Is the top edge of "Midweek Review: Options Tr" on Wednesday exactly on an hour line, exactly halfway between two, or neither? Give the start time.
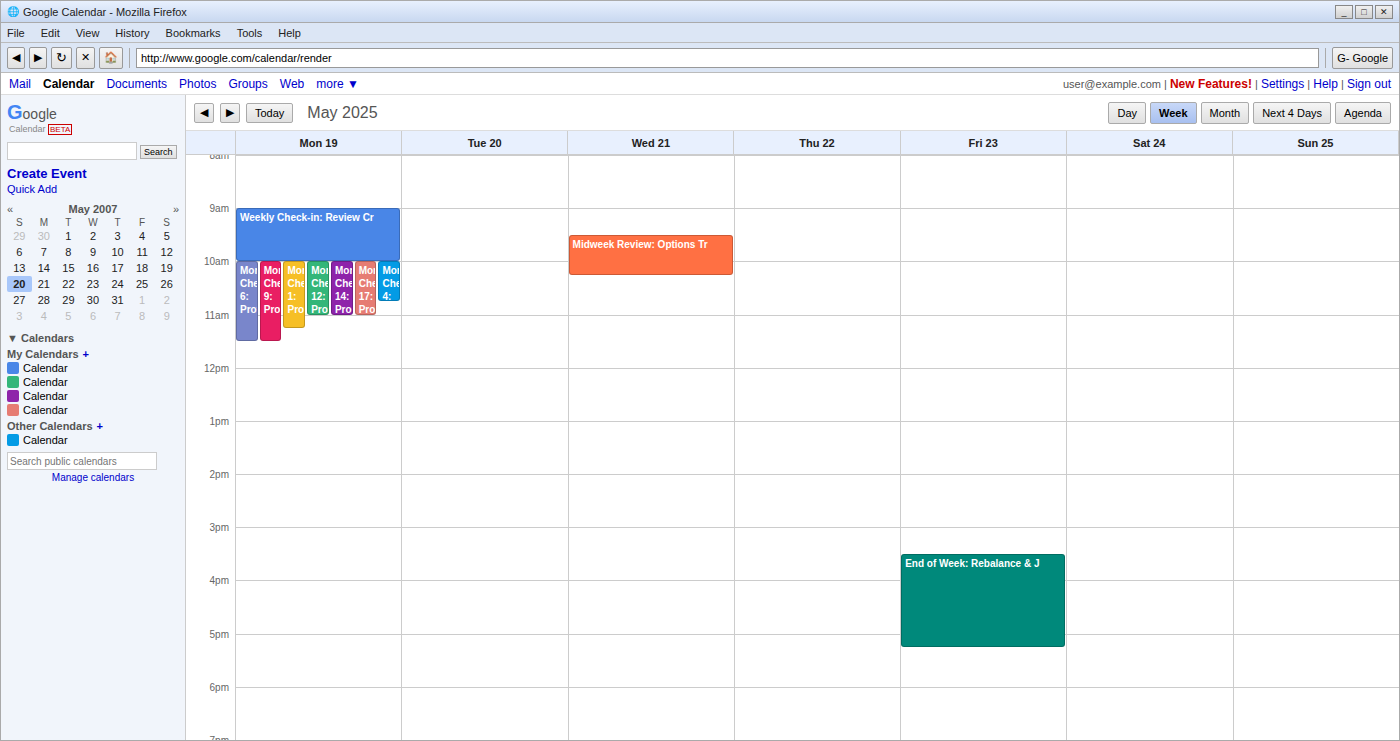
9:30 AM -- halfway between the 9 AM and 10 AM lines.